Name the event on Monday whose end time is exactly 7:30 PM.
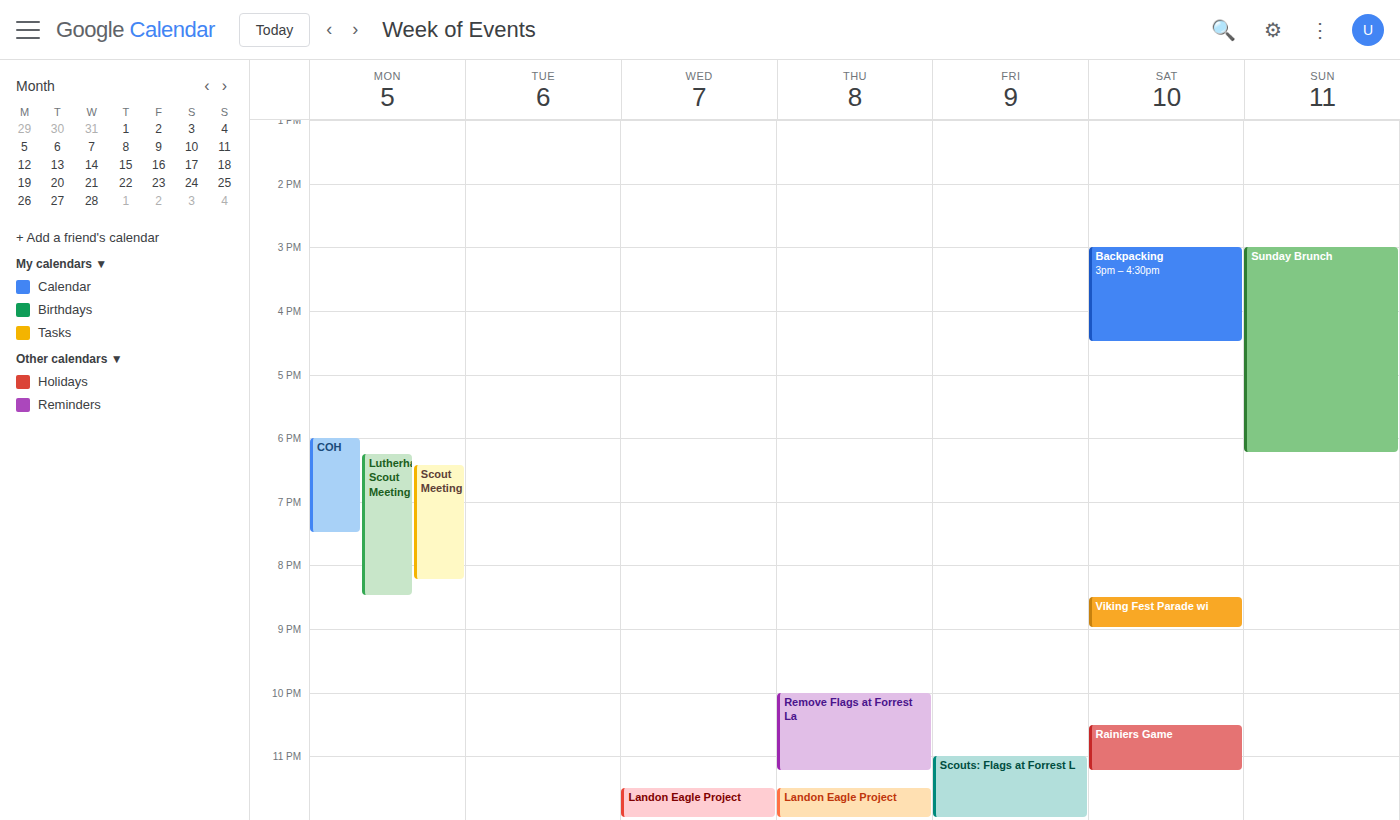
"COH"